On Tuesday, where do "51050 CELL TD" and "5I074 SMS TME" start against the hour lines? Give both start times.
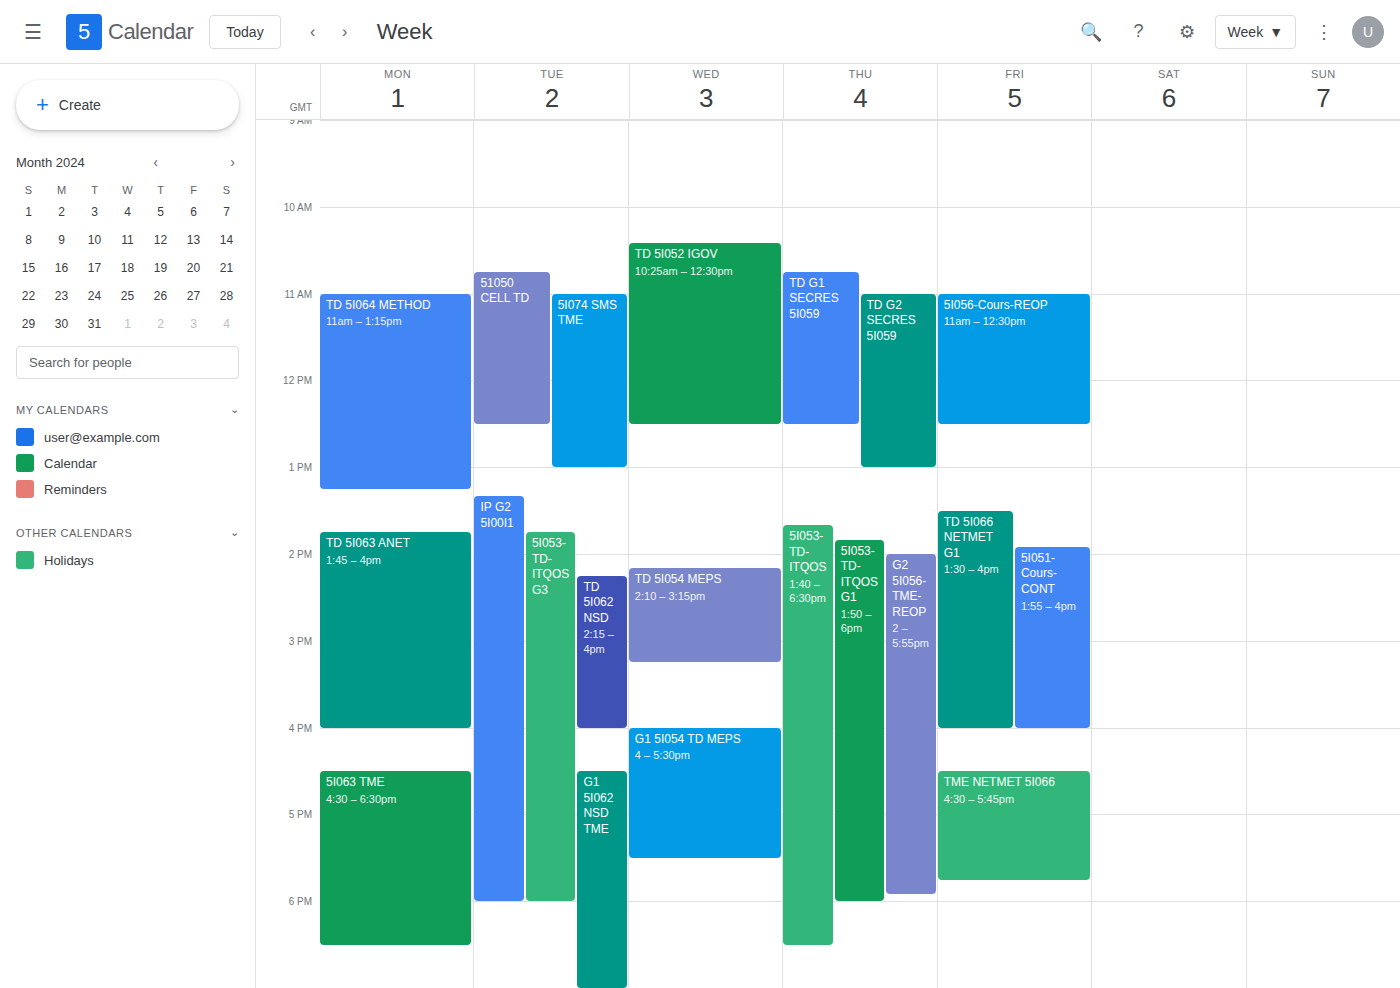
"51050 CELL TD": 10:45 AM, neither: three quarters of the way from the 10 AM line to the 11 AM line. "5I074 SMS TME": 11:00 AM, exactly on the 11 AM line.